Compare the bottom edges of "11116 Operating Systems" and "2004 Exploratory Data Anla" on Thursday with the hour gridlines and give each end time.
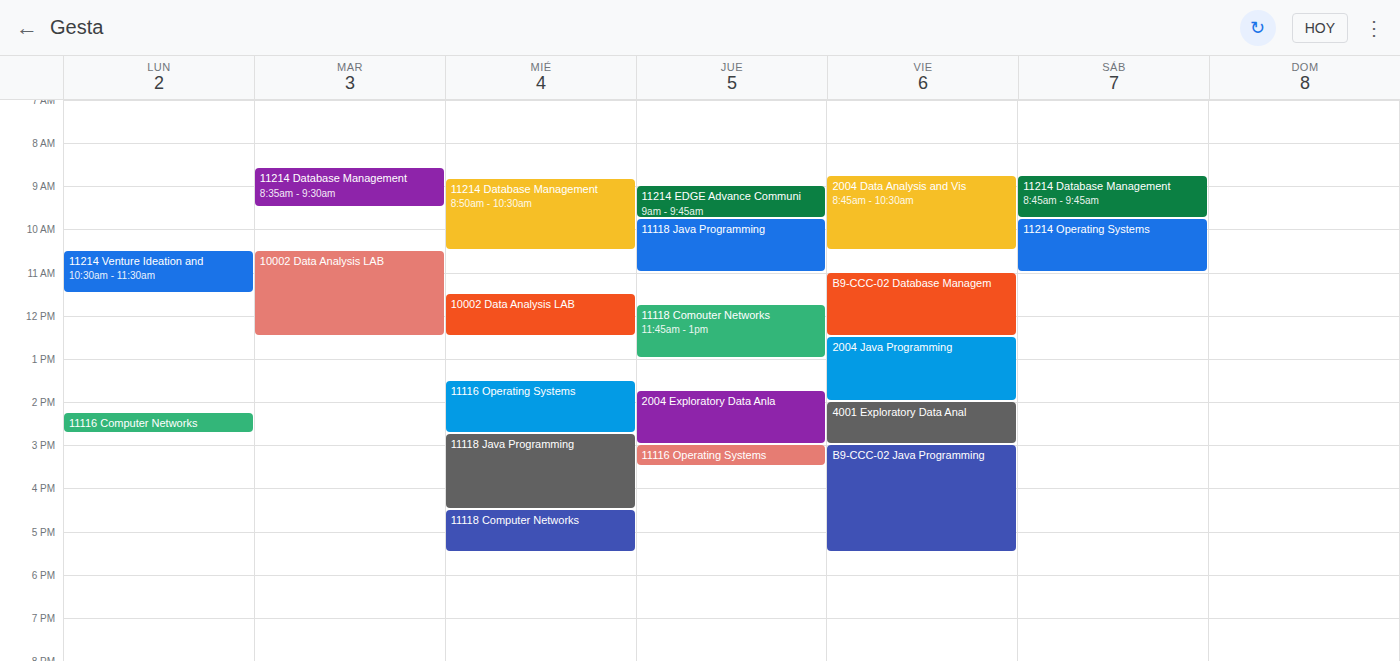
"11116 Operating Systems": 15:30, halfway between the 15:00 and 16:00 lines. "2004 Exploratory Data Anla": 15:00, exactly on the 15:00 line.